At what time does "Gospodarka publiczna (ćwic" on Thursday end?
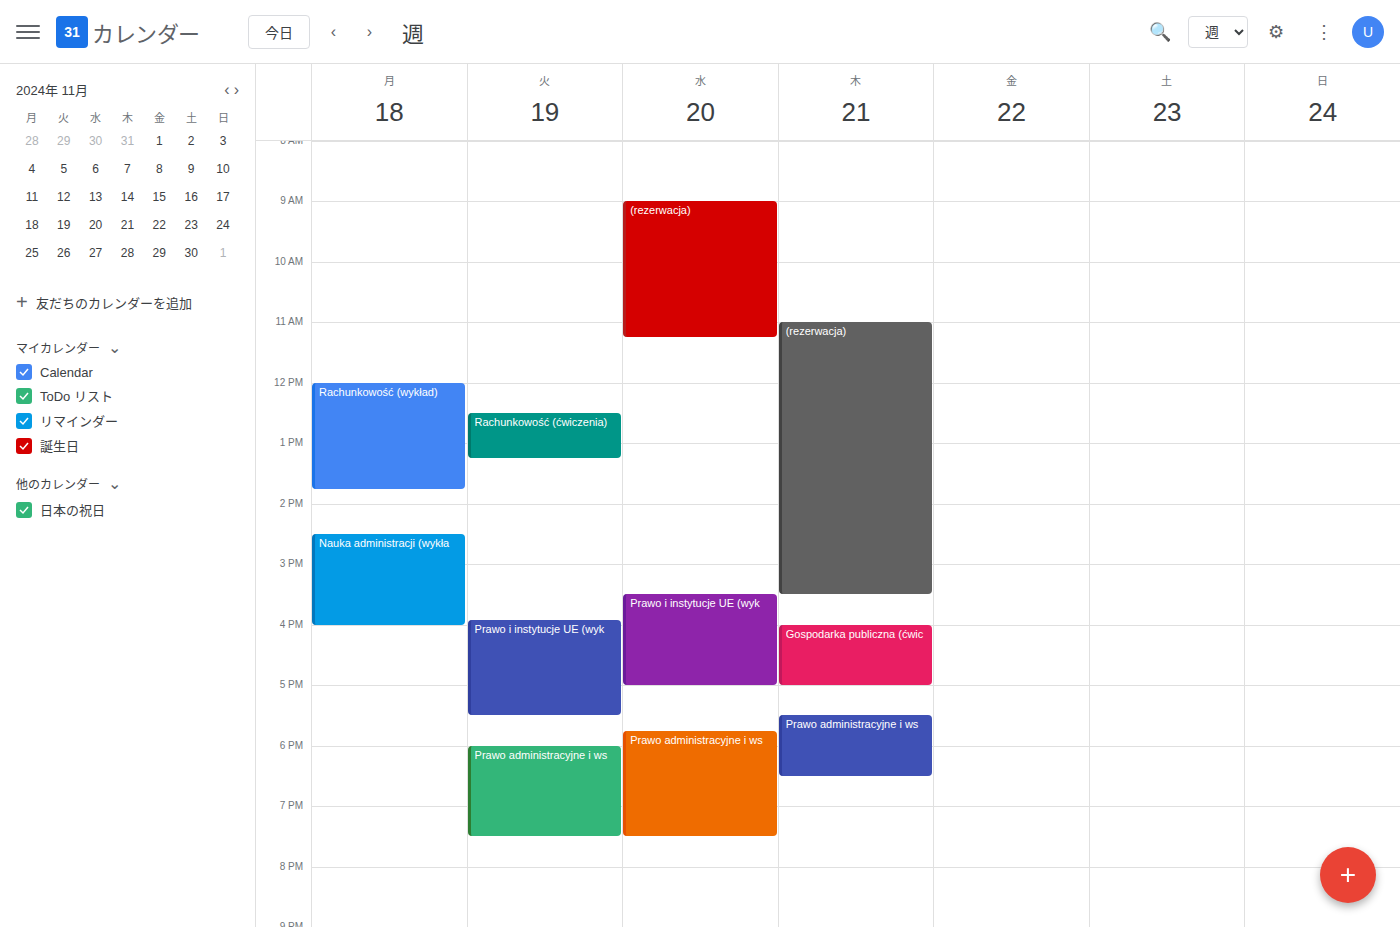
5:00 PM